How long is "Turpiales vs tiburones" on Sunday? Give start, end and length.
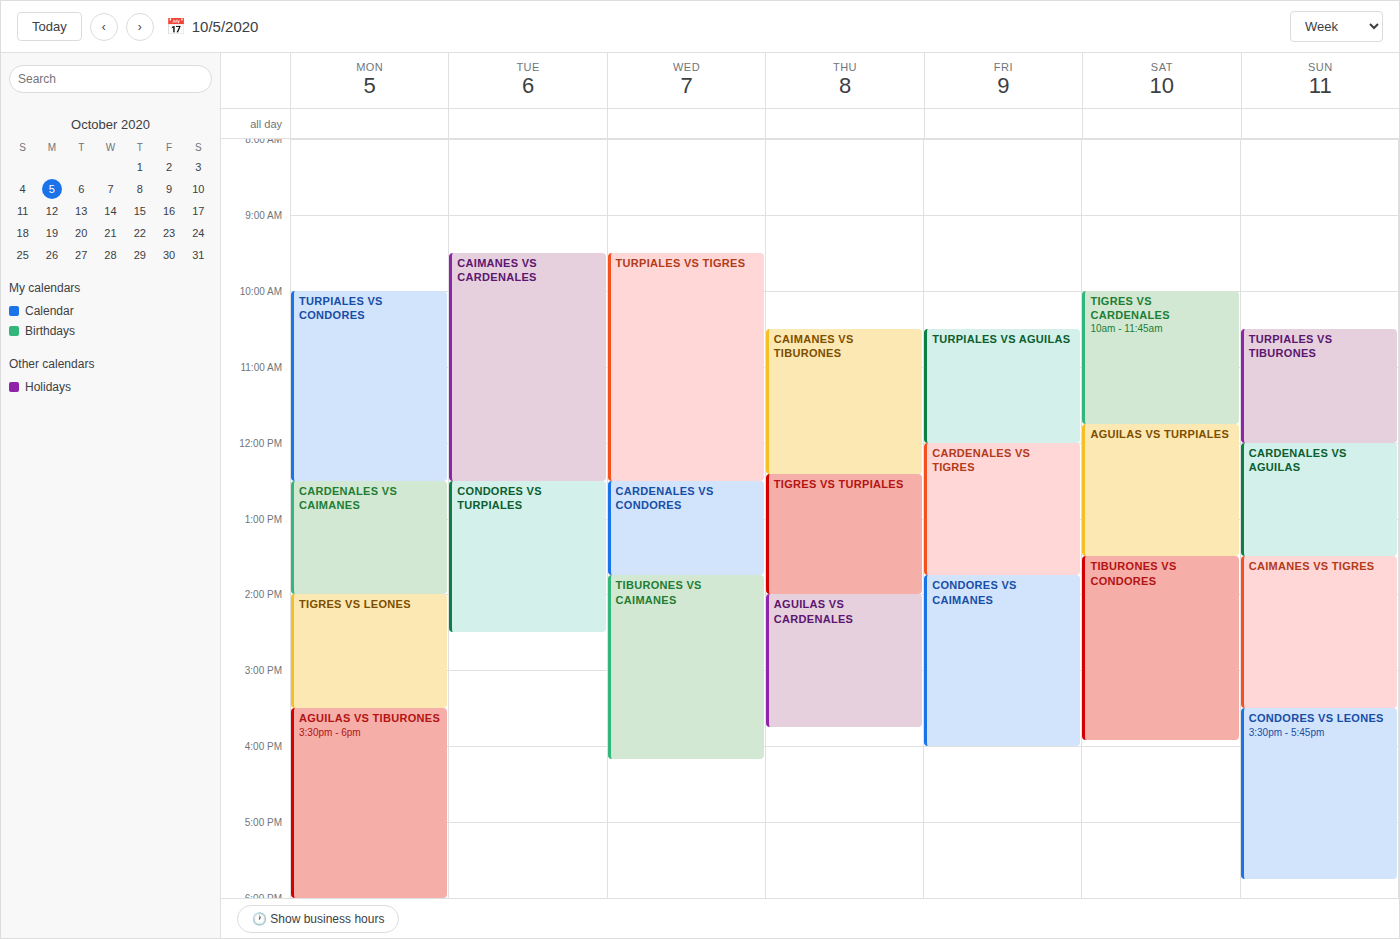
10:30 AM to 12:00 PM, 1 hour 30 minutes